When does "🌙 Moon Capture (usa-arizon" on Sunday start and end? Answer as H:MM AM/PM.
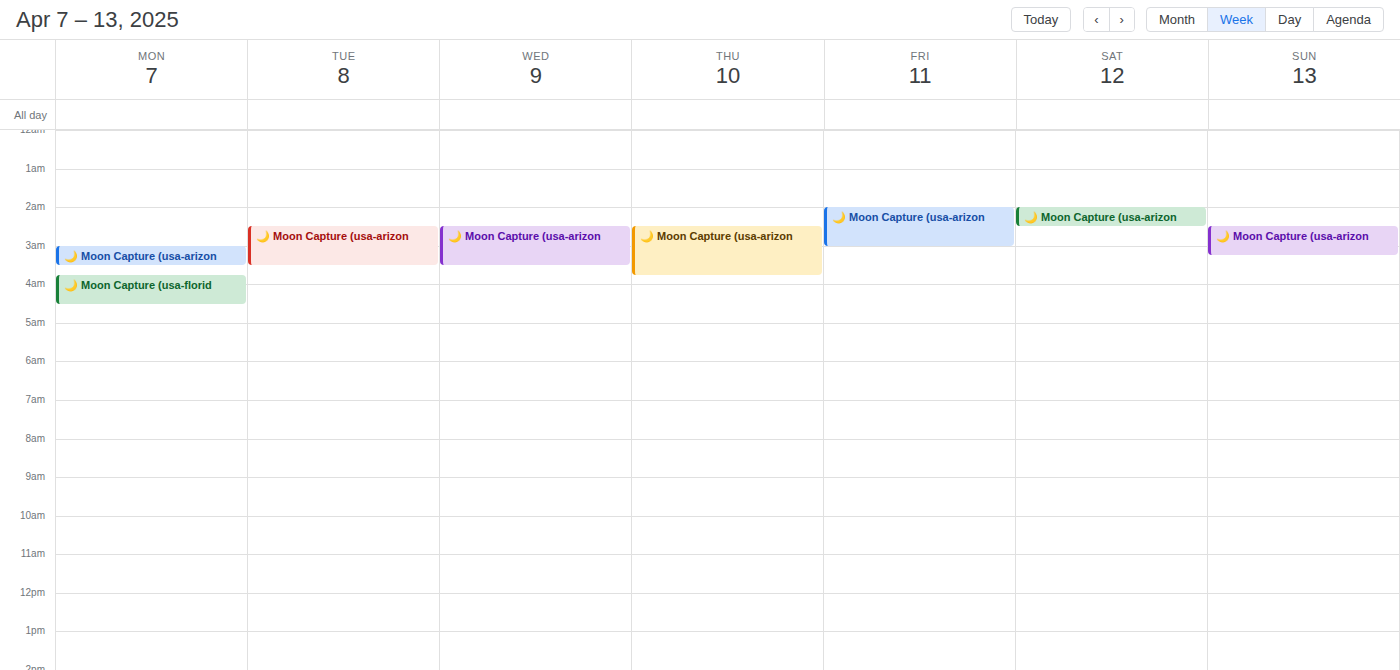
2:30 AM to 3:15 AM